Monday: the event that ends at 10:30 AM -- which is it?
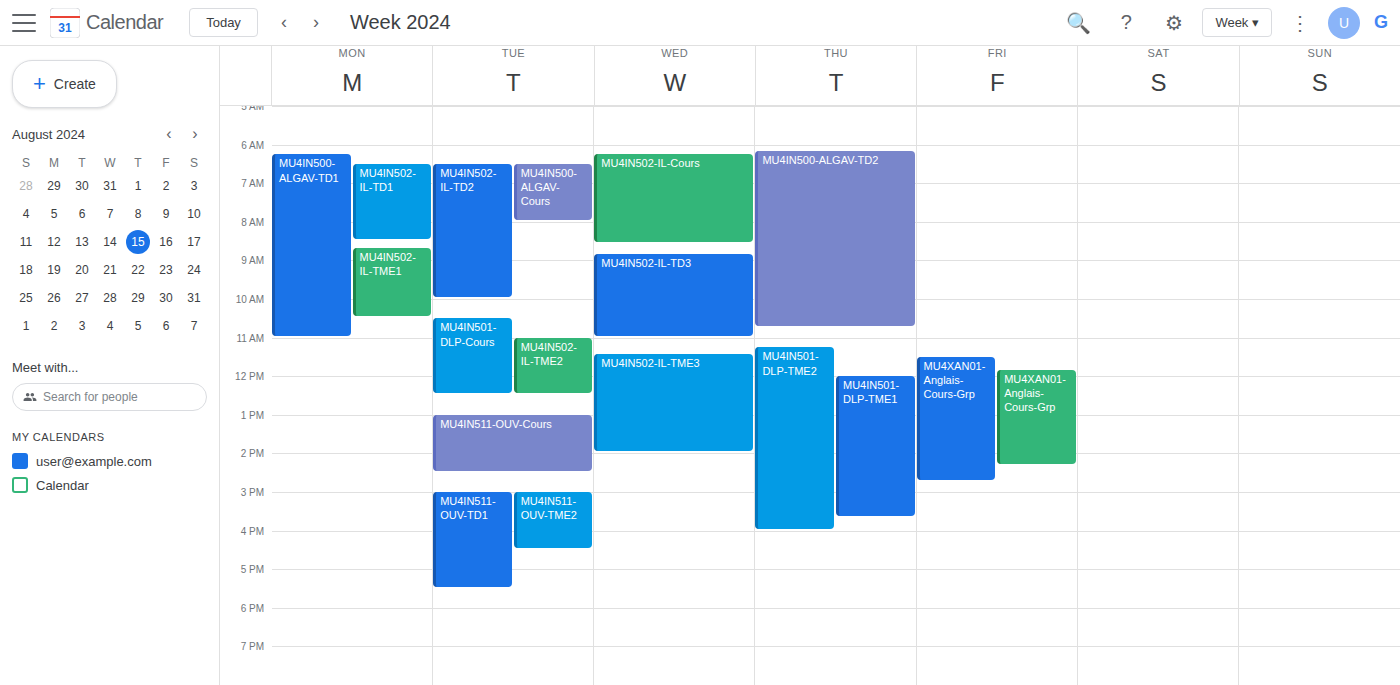
"MU4IN502-IL-TME1"